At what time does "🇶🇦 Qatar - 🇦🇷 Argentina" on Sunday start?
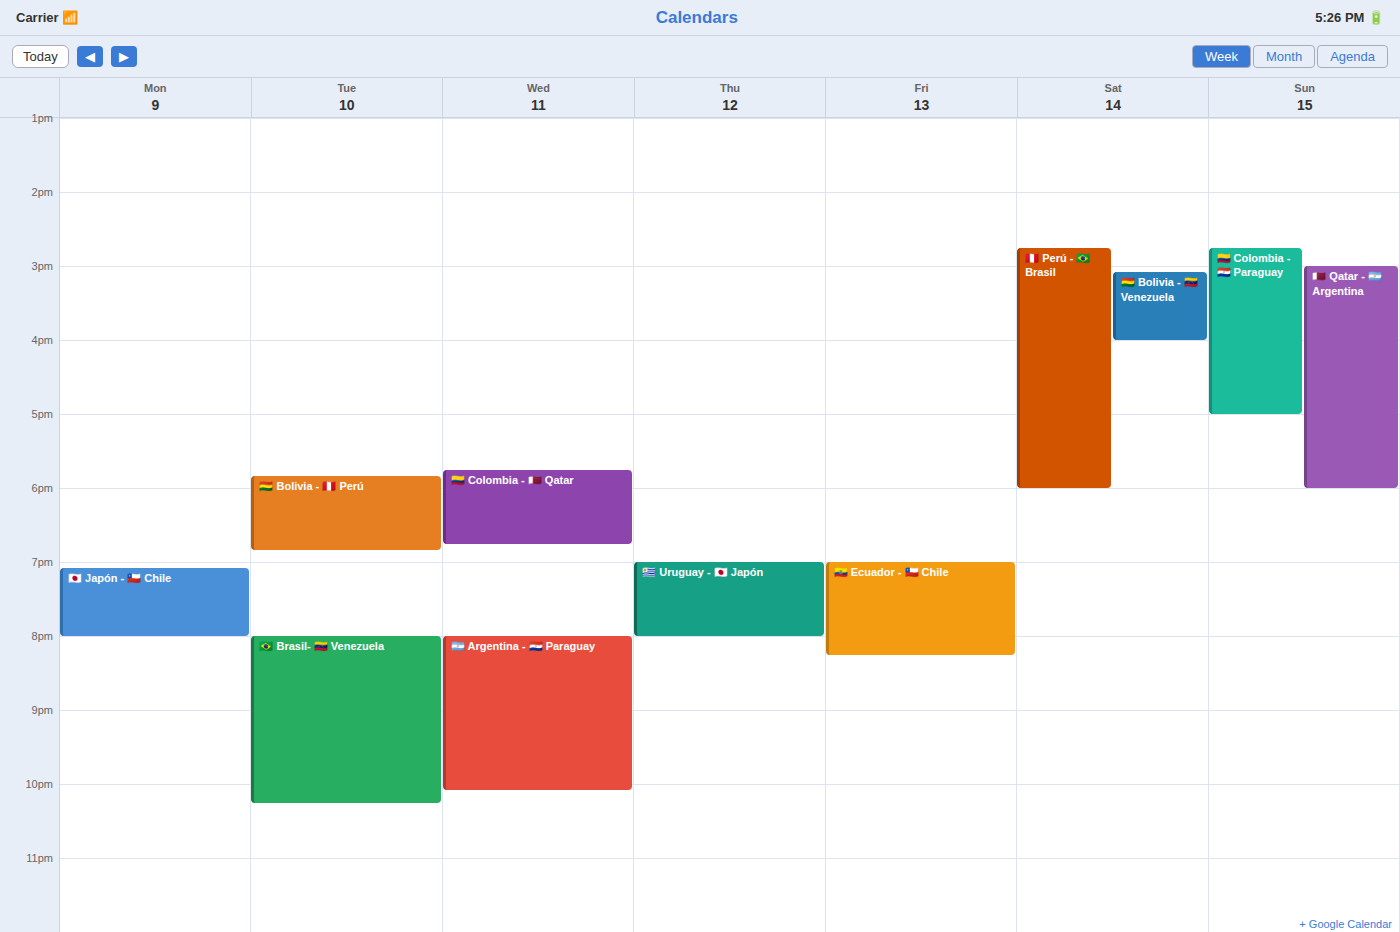
3:00 PM